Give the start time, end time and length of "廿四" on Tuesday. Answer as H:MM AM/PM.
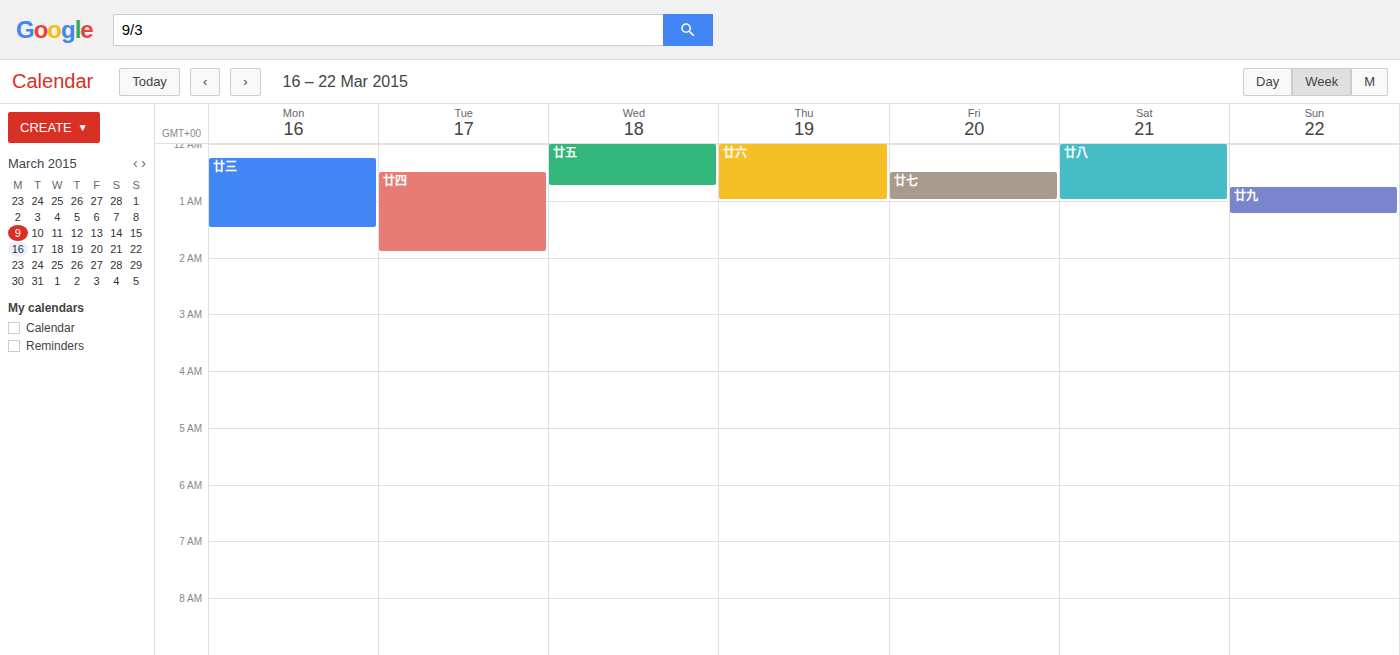
12:30 AM to 1:55 AM, 1 hour 25 minutes